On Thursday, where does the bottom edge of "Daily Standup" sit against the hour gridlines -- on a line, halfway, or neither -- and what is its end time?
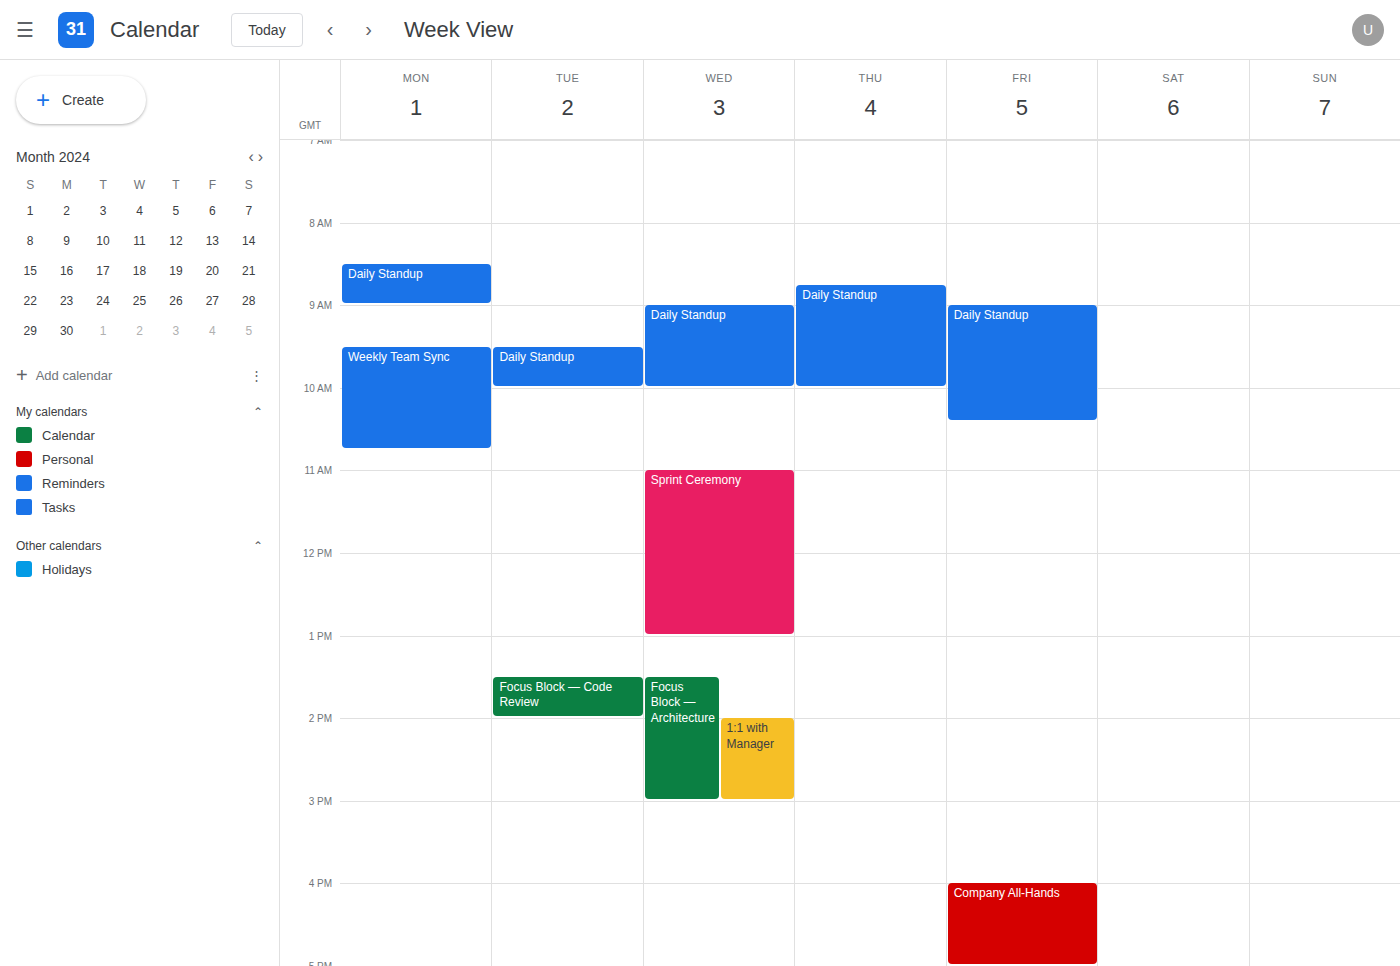
10:00 AM -- exactly on the 10 AM line.